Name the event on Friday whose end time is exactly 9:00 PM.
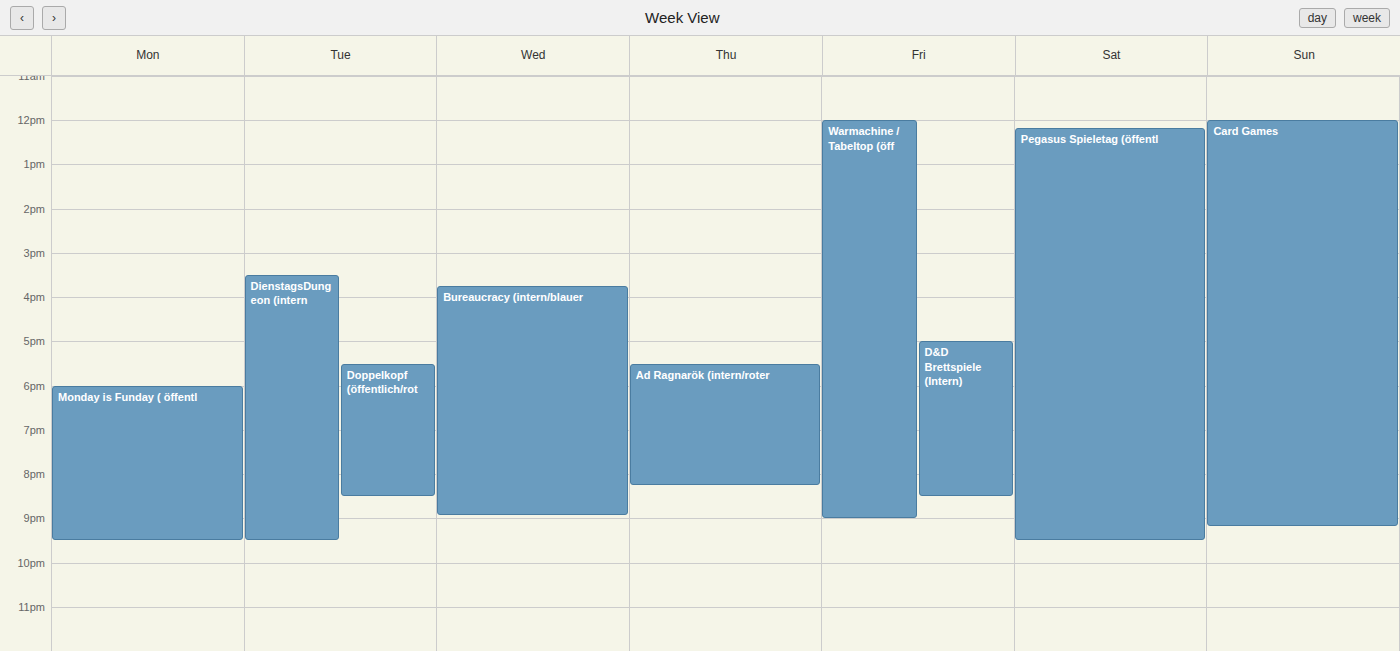
"Warmachine / Tabeltop (öff"